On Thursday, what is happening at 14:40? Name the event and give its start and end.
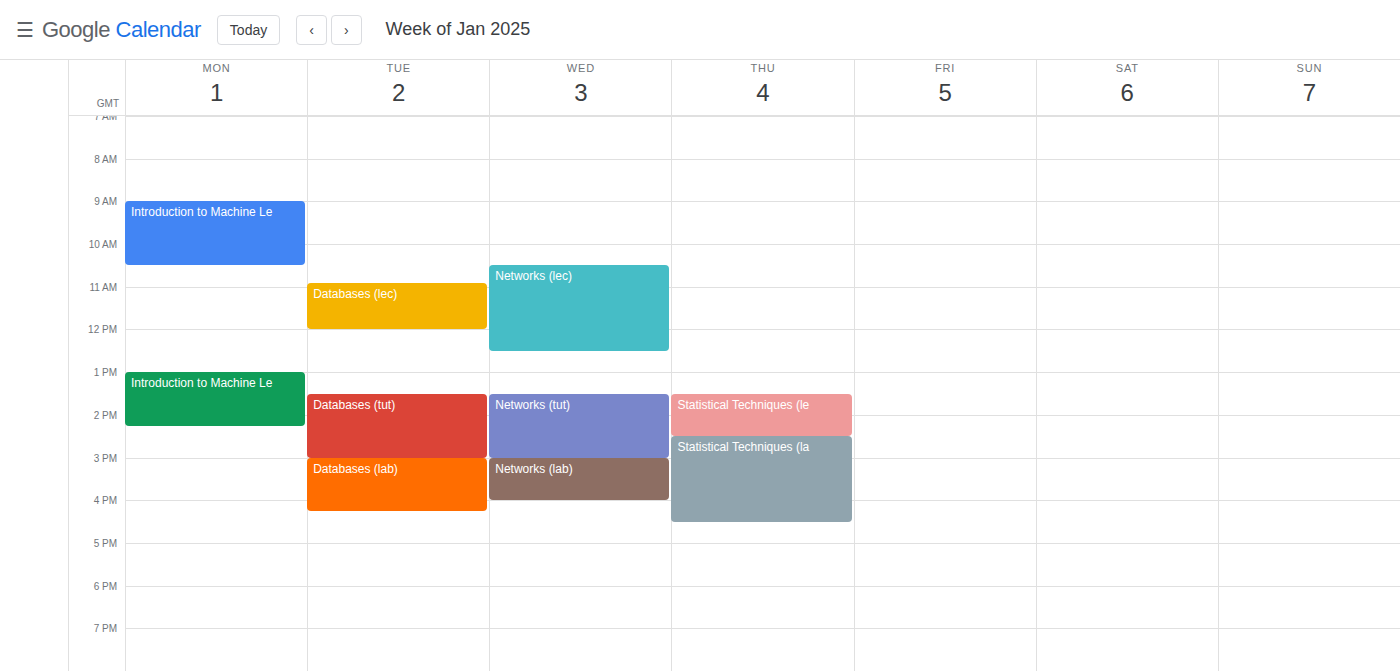
"Statistical Techniques (la", 14:30 to 16:30